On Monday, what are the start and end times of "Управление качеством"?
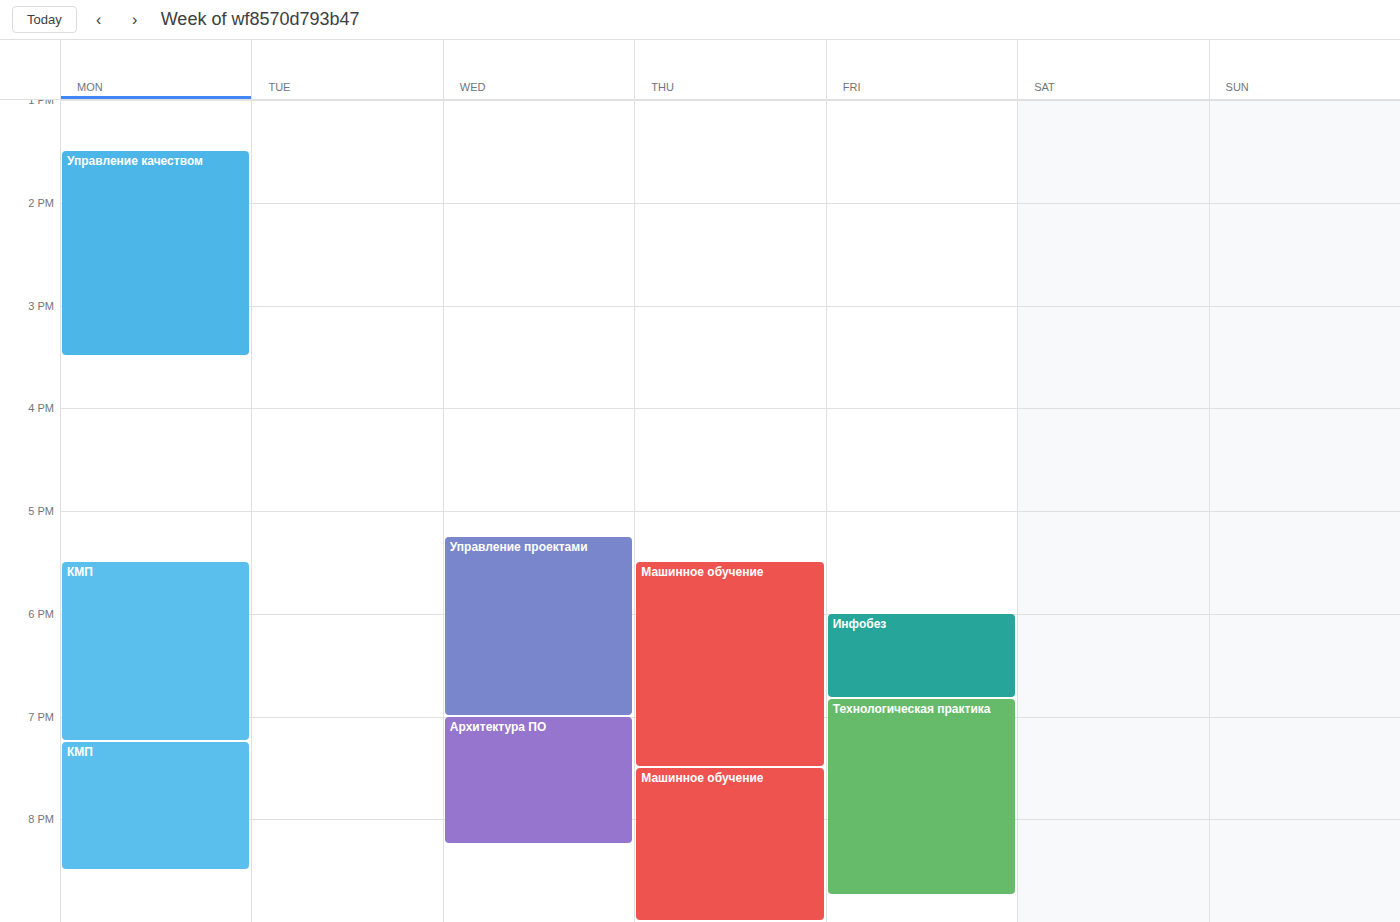
1:30 PM to 3:30 PM